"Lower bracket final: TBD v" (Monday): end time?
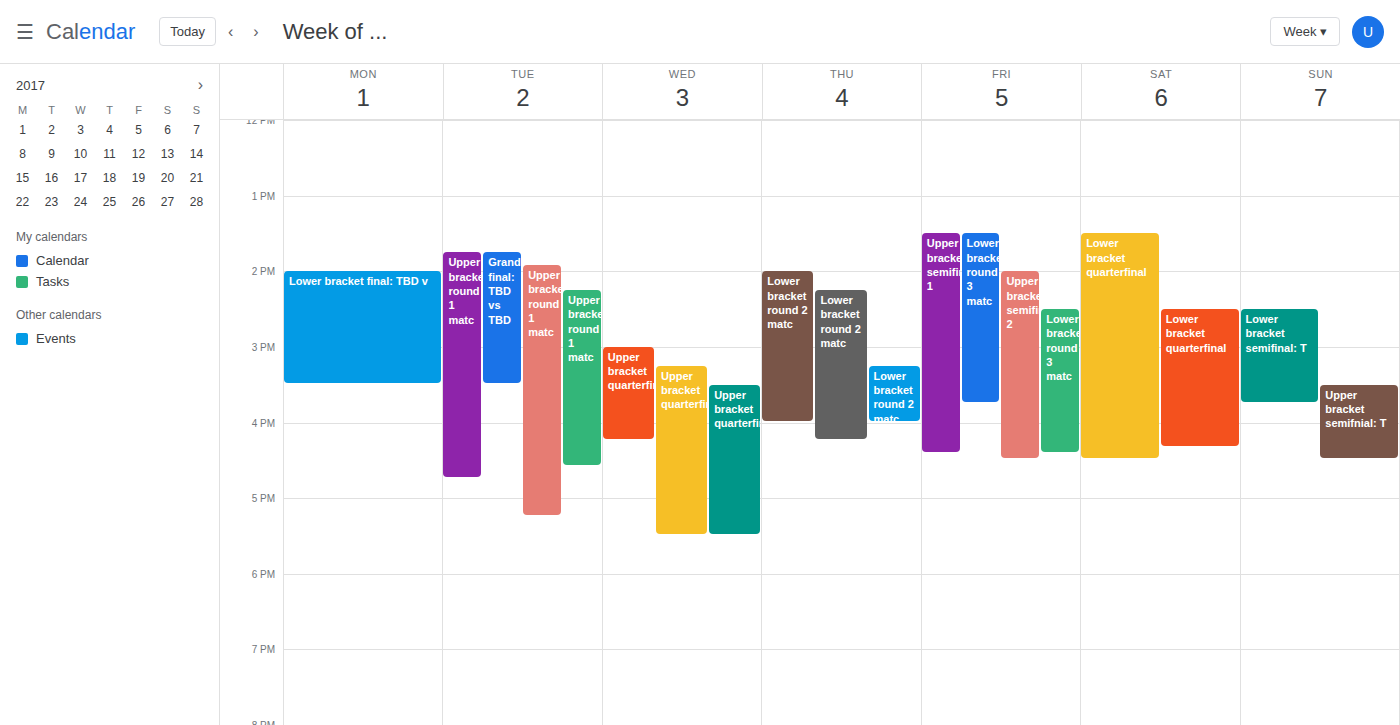
3:30 PM